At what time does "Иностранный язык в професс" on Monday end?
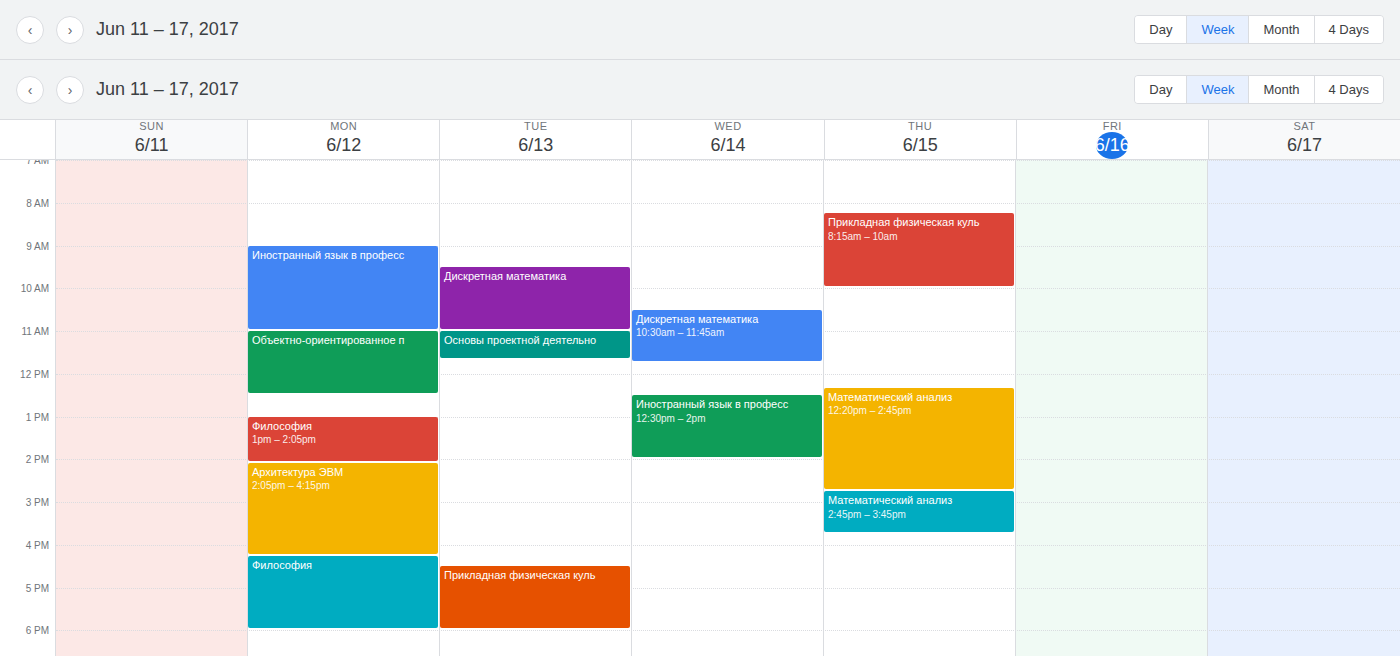
11:00 AM